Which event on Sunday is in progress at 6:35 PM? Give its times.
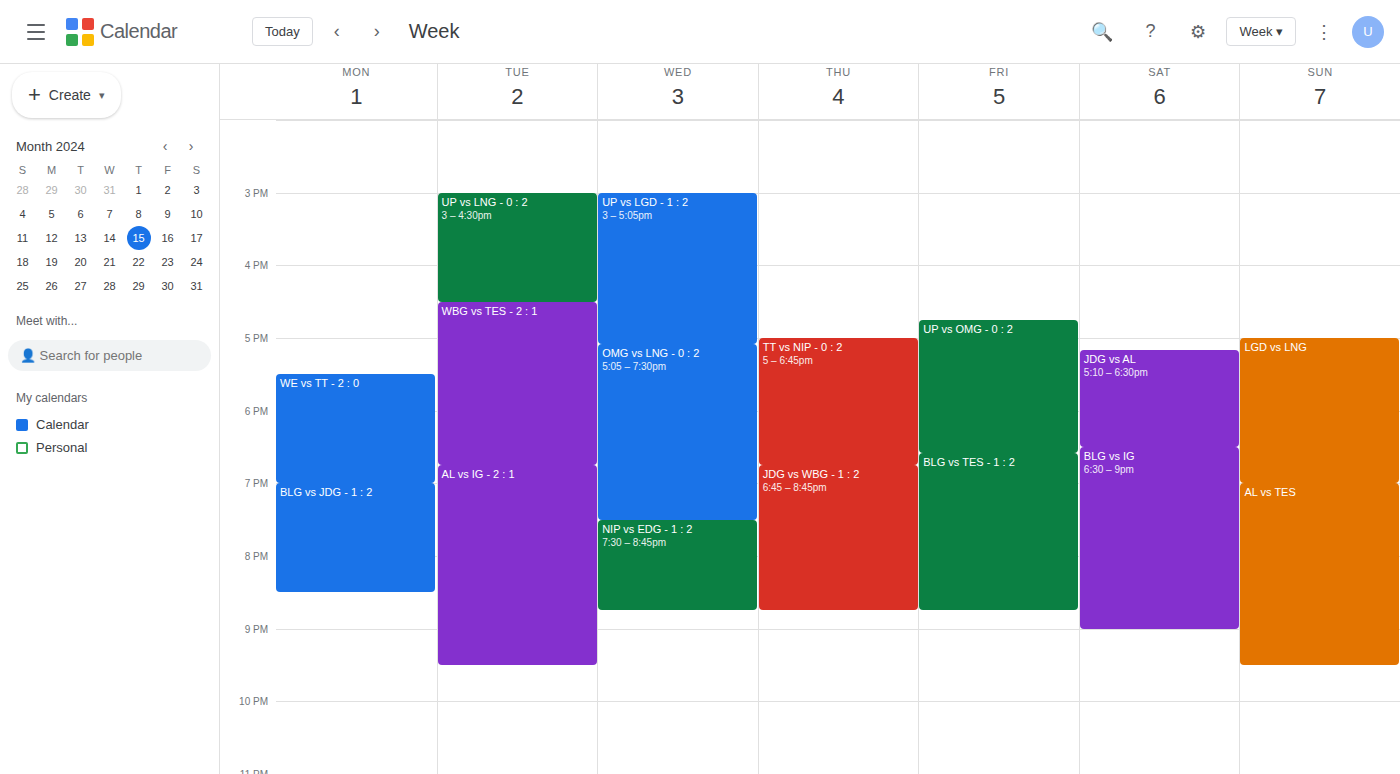
"LGD vs LNG", 5:00 PM to 7:00 PM